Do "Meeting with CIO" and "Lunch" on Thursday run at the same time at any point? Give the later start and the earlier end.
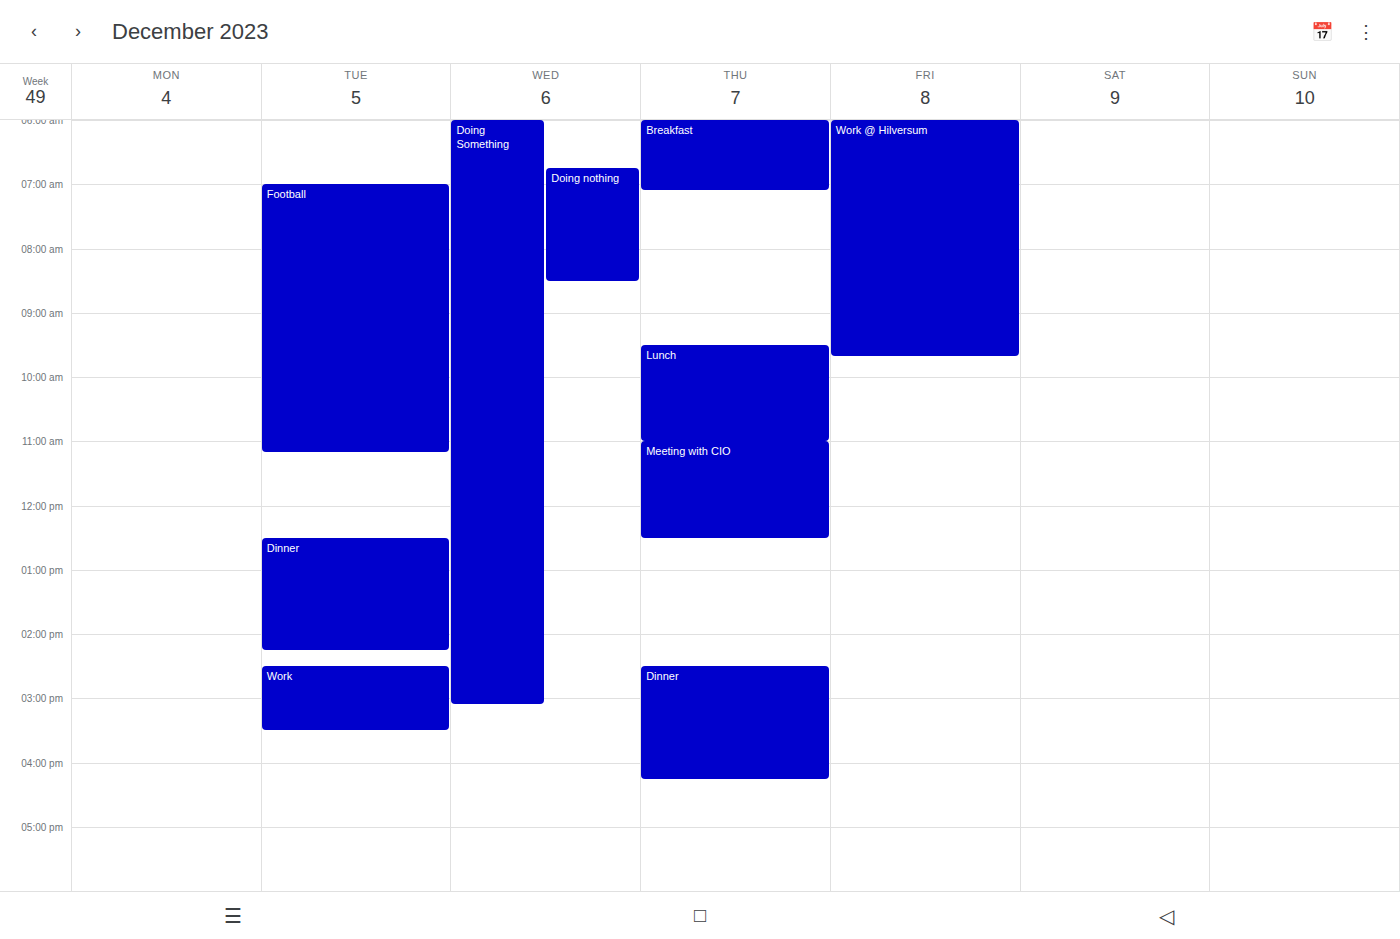
"Lunch" ends at 11:00 AM, exactly when "Meeting with CIO" starts -- they touch but do not overlap.